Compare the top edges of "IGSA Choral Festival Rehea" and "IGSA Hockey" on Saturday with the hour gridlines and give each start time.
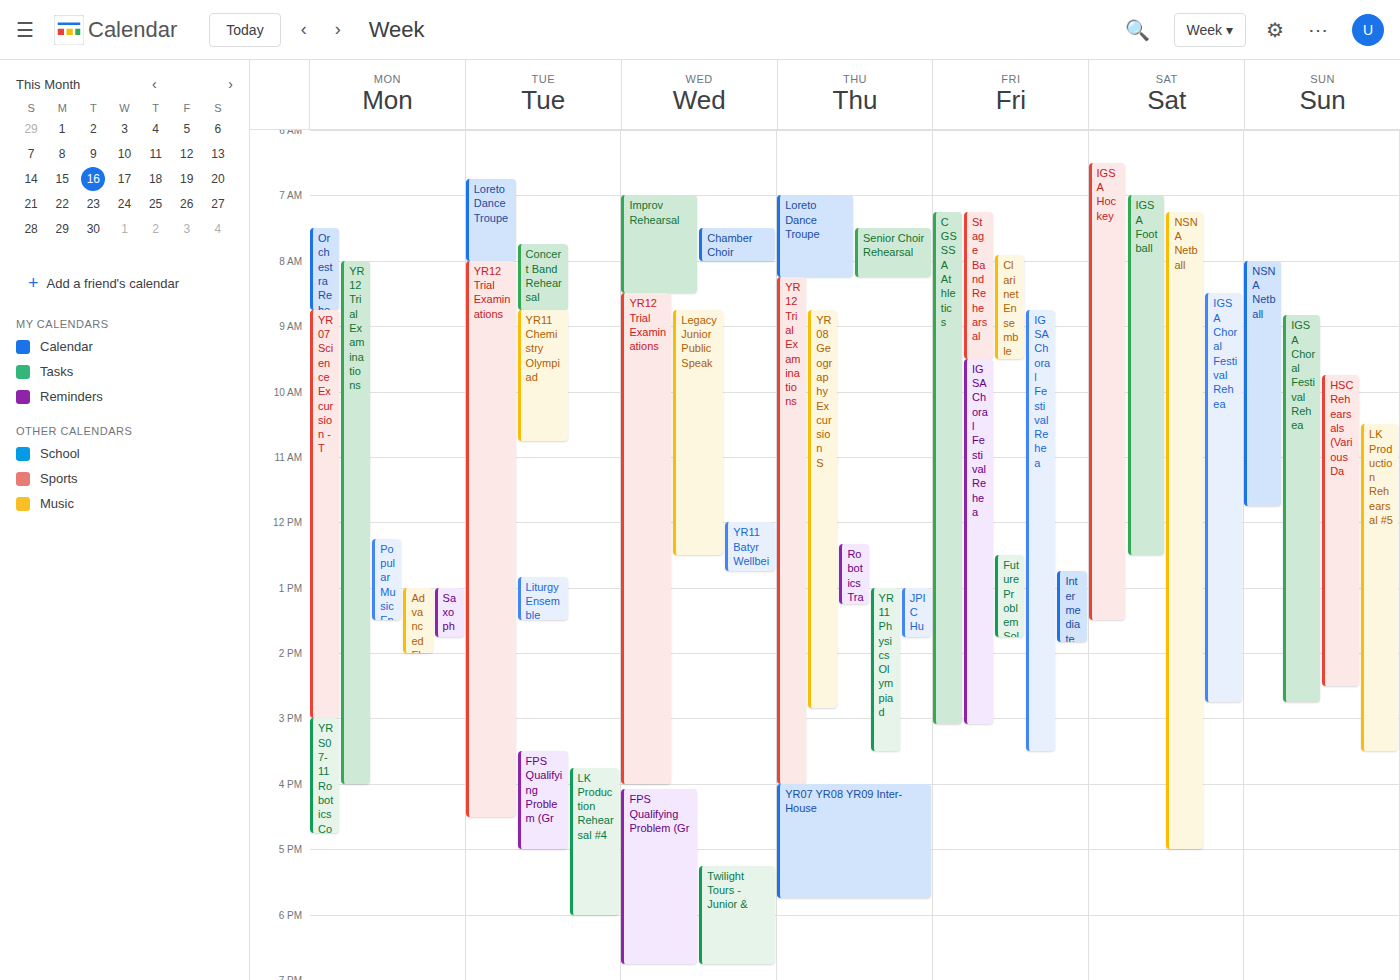
"IGSA Choral Festival Rehea": 8:30 AM, halfway between the 8 AM and 9 AM lines. "IGSA Hockey": 6:30 AM, halfway between the 6 AM and 7 AM lines.